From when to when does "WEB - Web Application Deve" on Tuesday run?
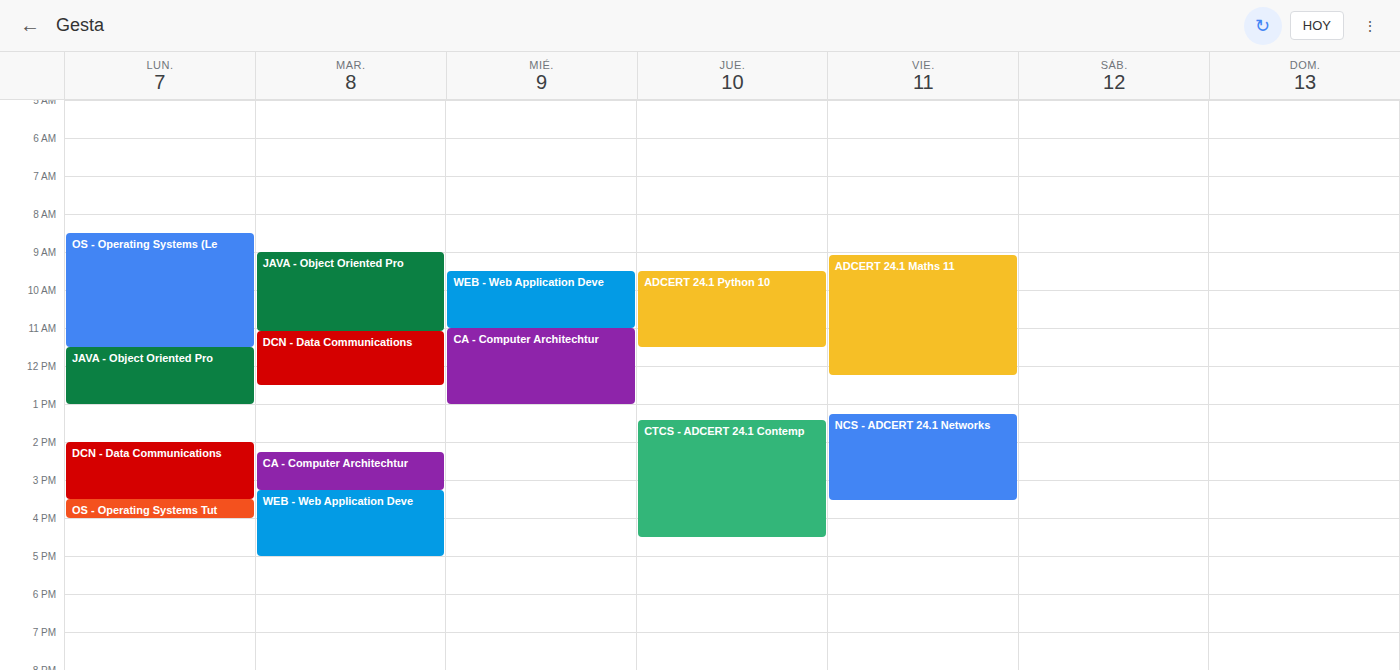
3:15 PM to 5:00 PM